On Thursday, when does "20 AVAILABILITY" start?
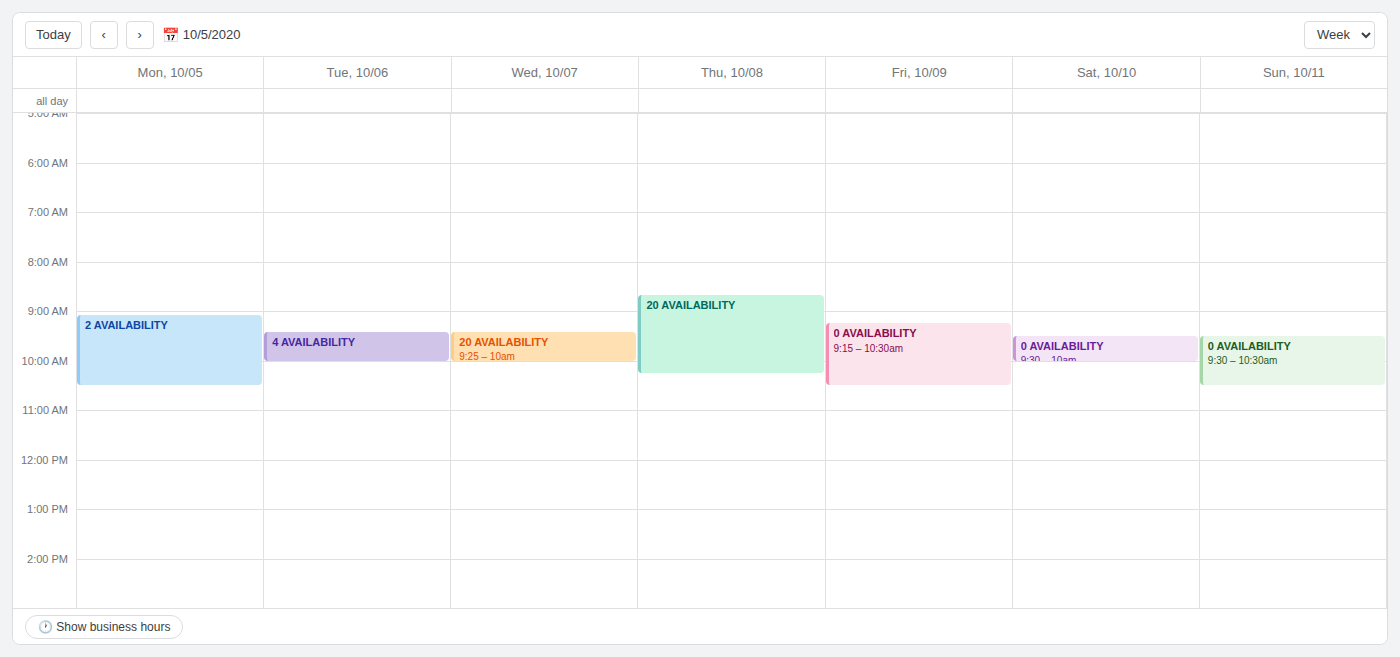
08:40